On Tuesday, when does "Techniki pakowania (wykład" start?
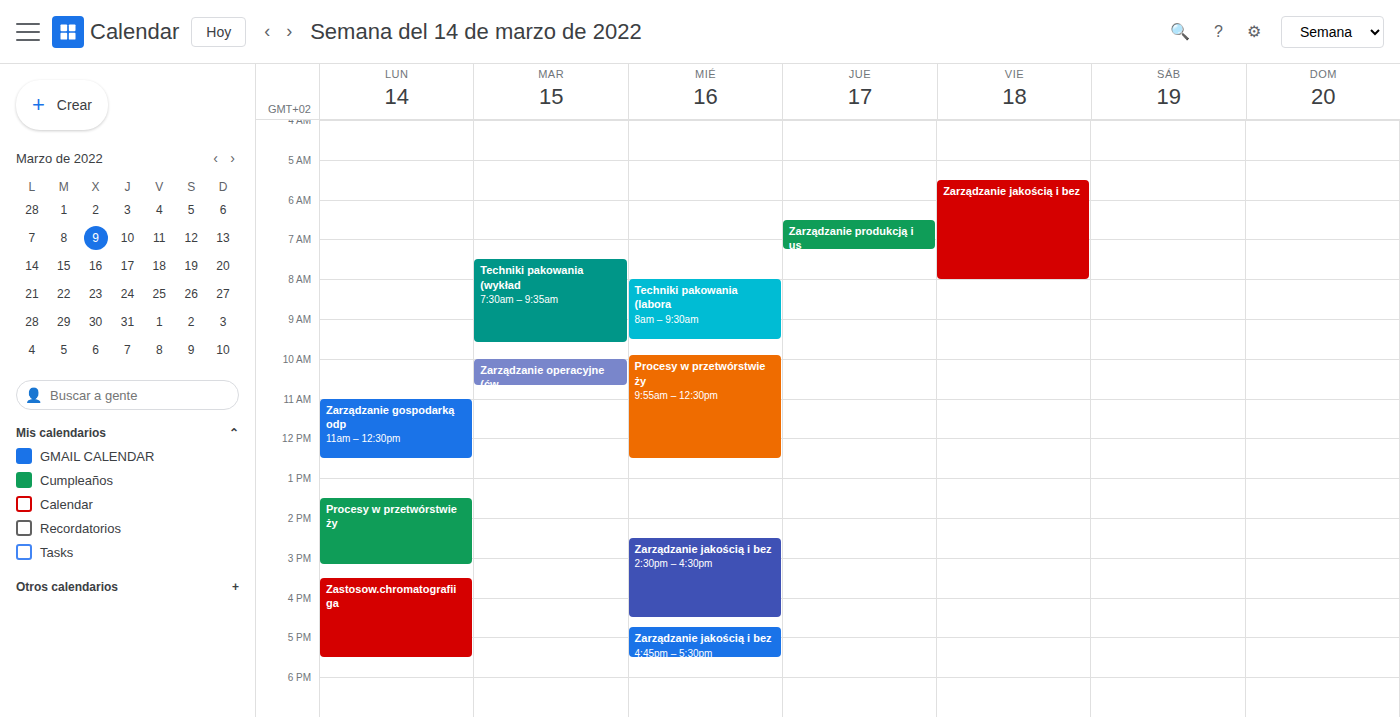
7:30 AM